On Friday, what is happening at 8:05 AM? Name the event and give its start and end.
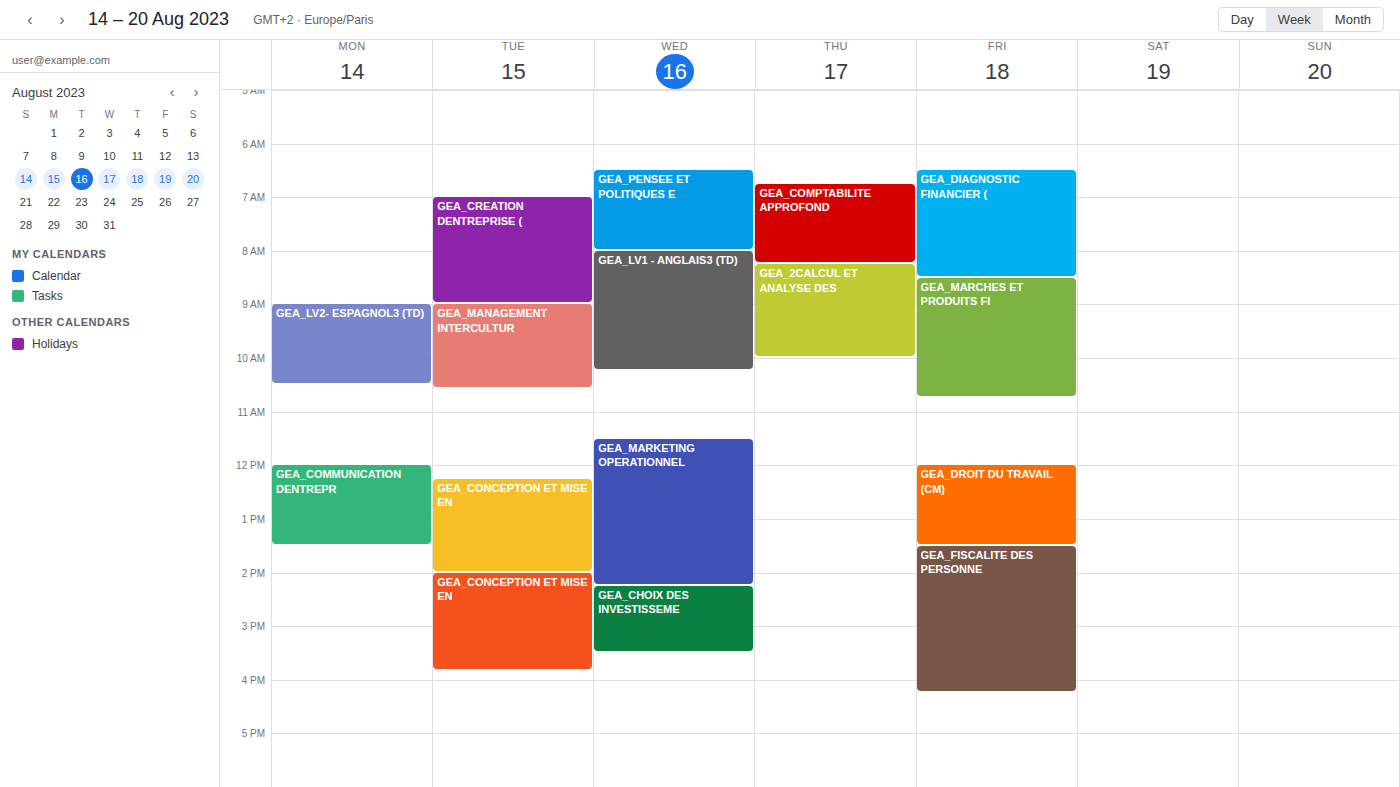
"GEA_DIAGNOSTIC FINANCIER (", 6:30 AM to 8:30 AM